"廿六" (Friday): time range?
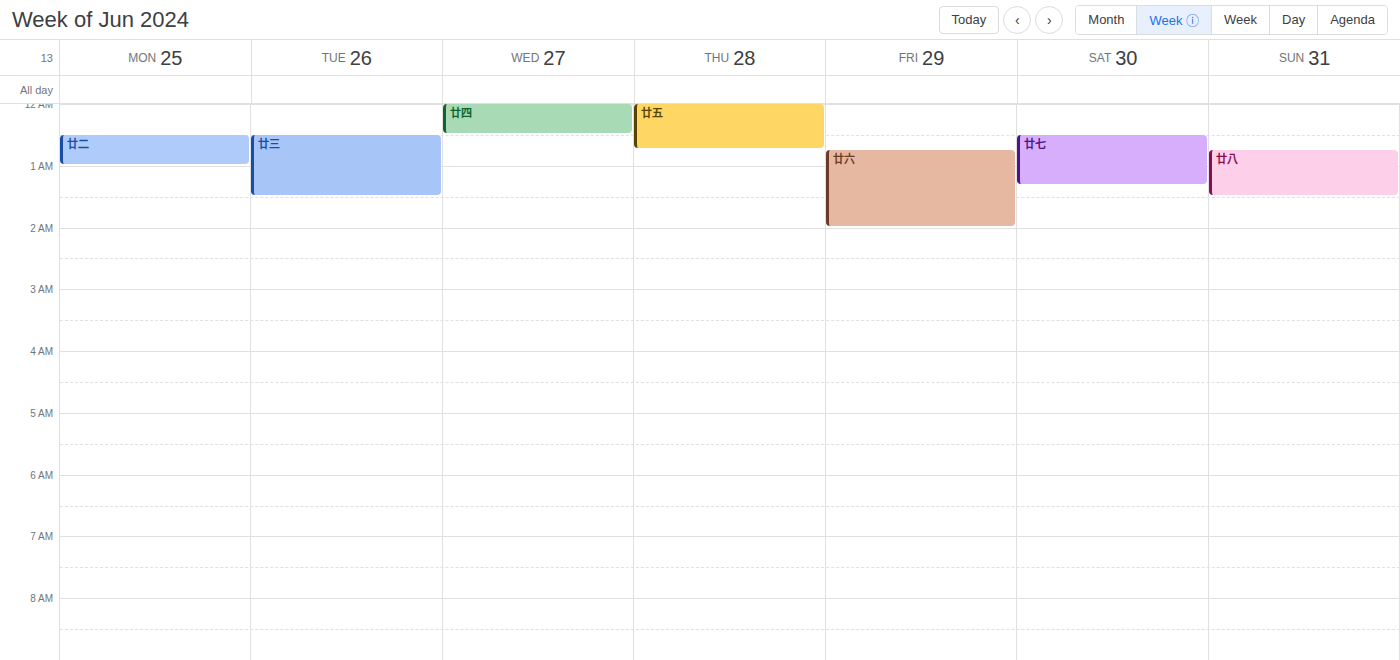
12:45 AM to 2:00 AM